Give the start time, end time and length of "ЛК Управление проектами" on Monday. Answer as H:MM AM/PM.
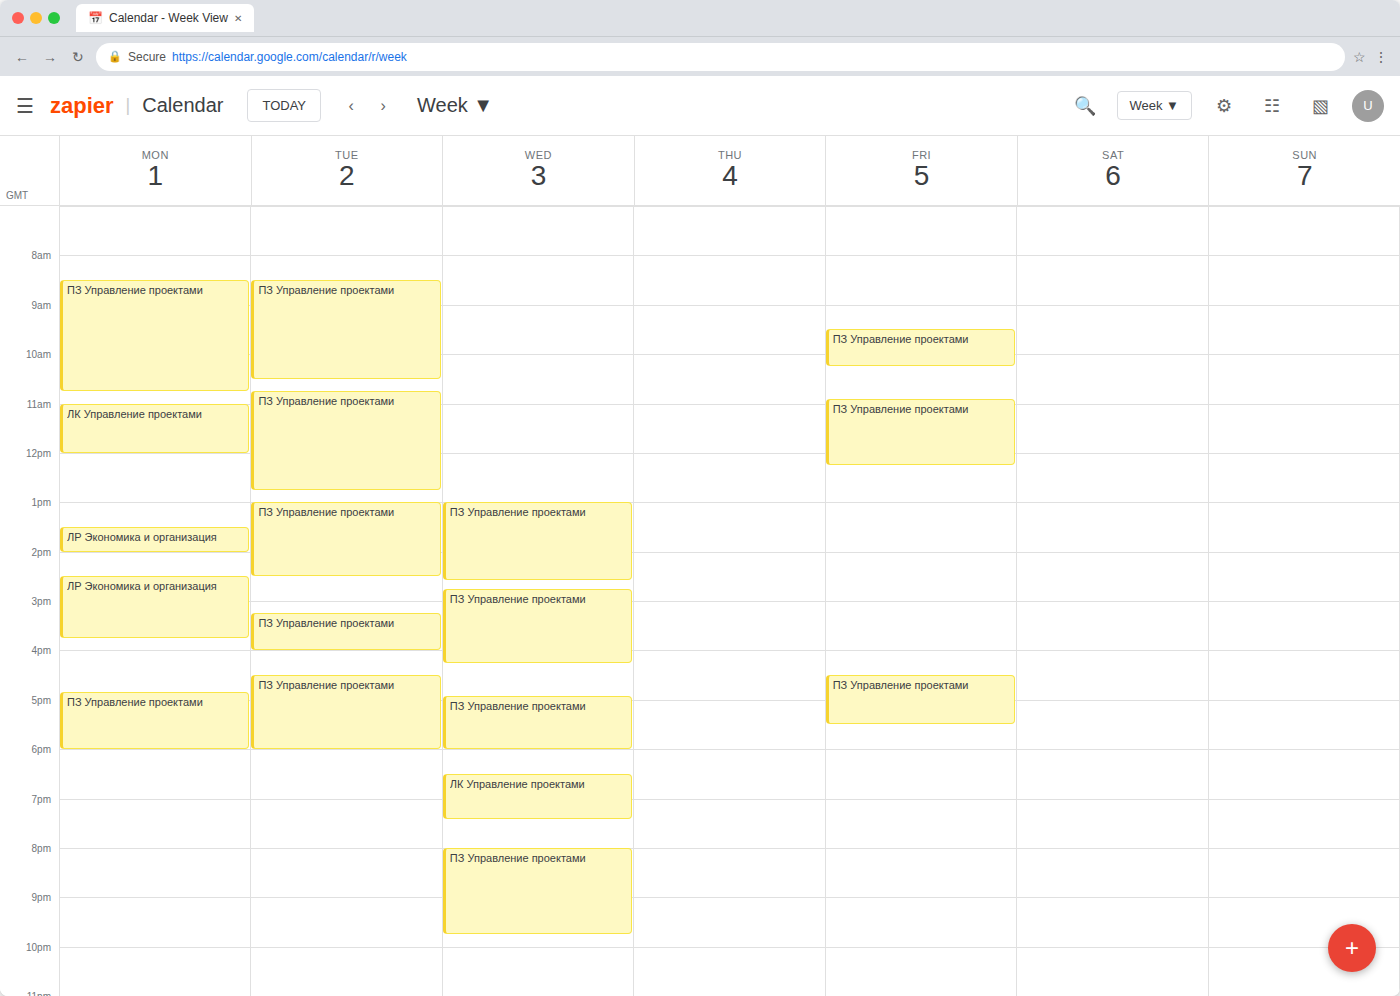
11:00 AM to 12:00 PM, 1 hour